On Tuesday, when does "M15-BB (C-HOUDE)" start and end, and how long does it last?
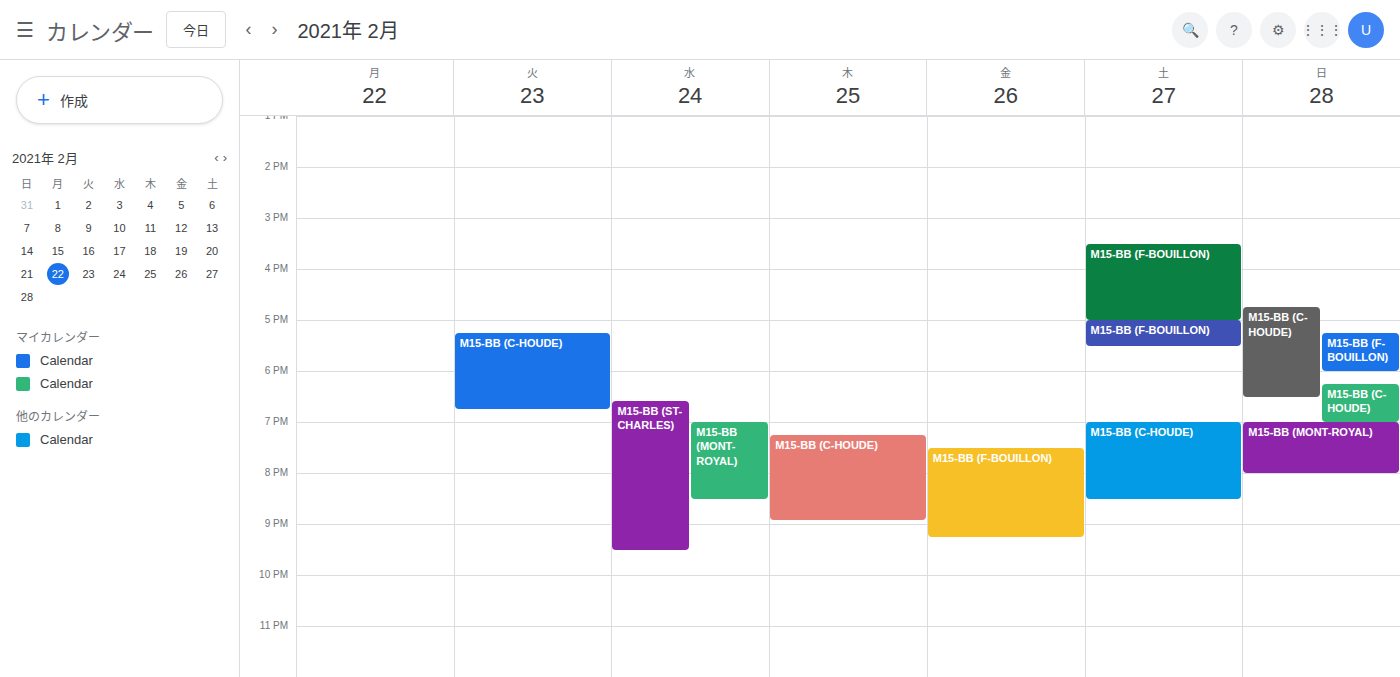
17:15 to 18:45, 1 hour 30 minutes